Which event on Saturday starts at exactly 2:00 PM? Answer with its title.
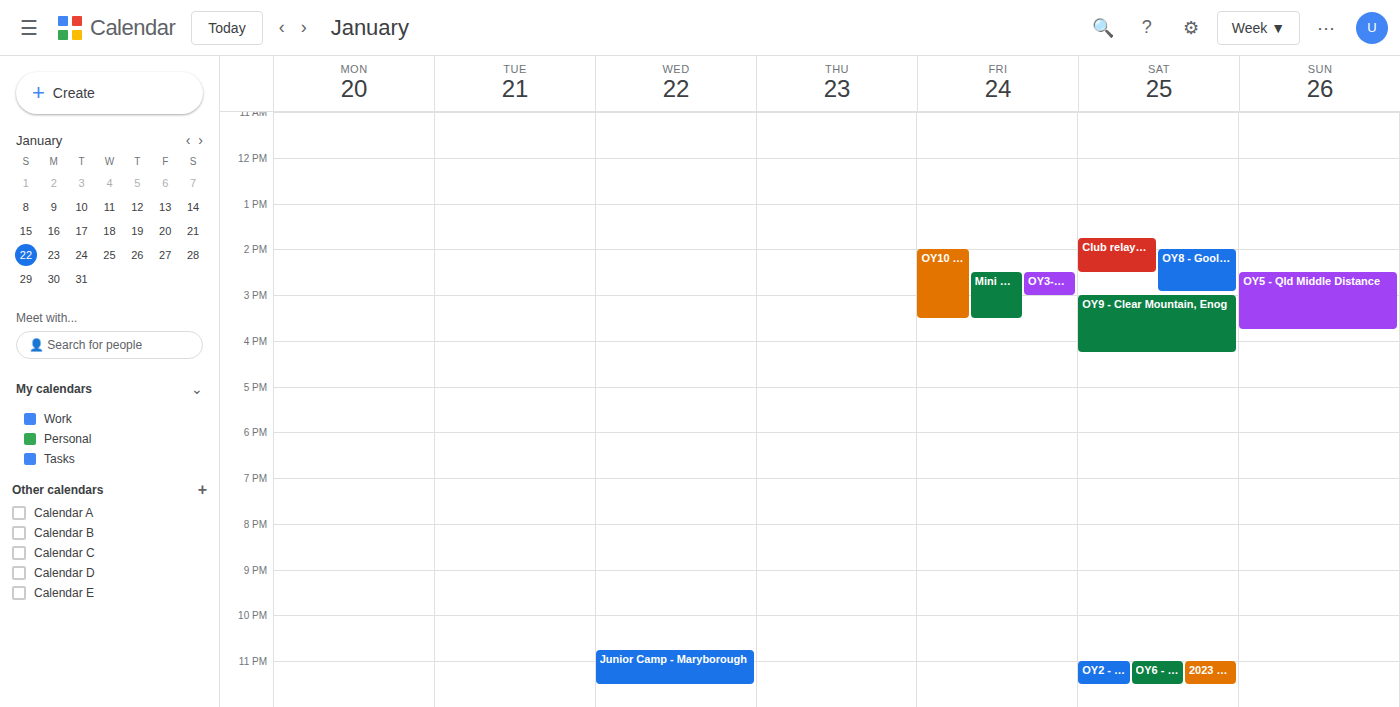
"OY8 - Goolman (bush), Enog"